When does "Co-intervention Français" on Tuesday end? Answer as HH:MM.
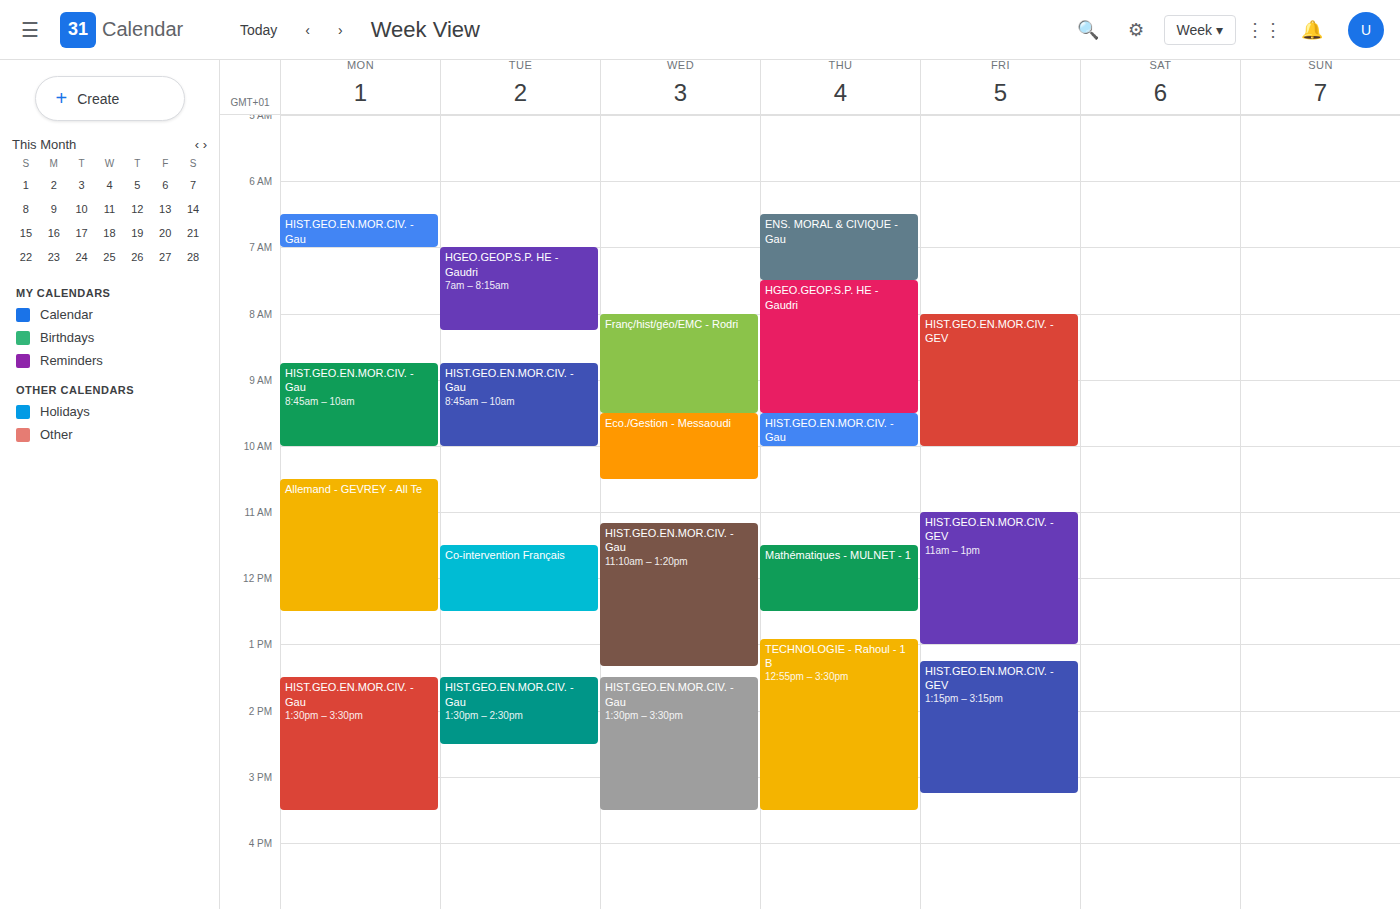
12:30